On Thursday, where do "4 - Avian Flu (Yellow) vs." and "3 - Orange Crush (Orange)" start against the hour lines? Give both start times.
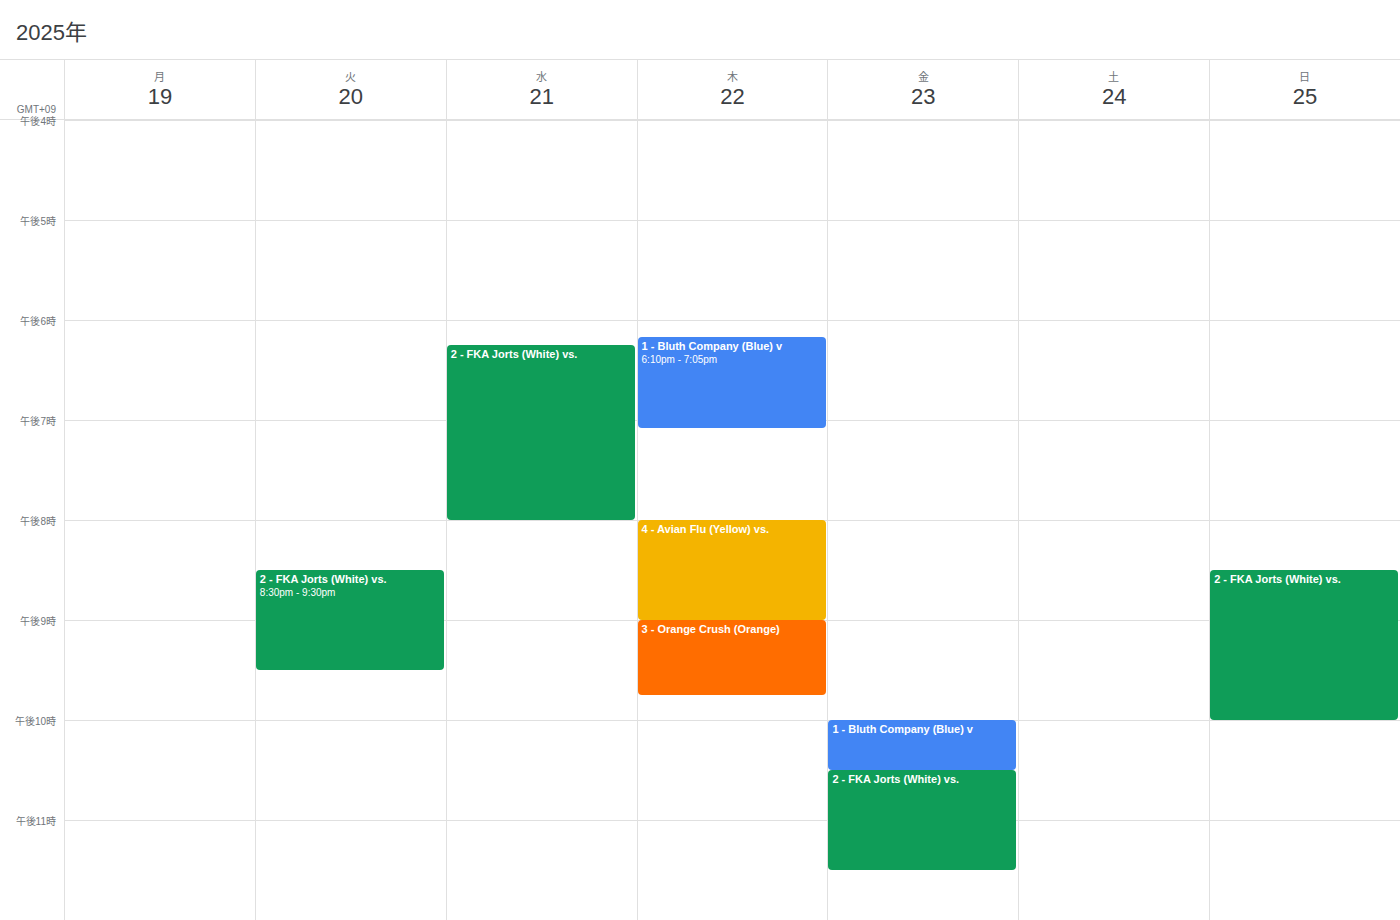
"4 - Avian Flu (Yellow) vs.": 8:00 PM, exactly on the 8 PM line. "3 - Orange Crush (Orange)": 9:00 PM, exactly on the 9 PM line.